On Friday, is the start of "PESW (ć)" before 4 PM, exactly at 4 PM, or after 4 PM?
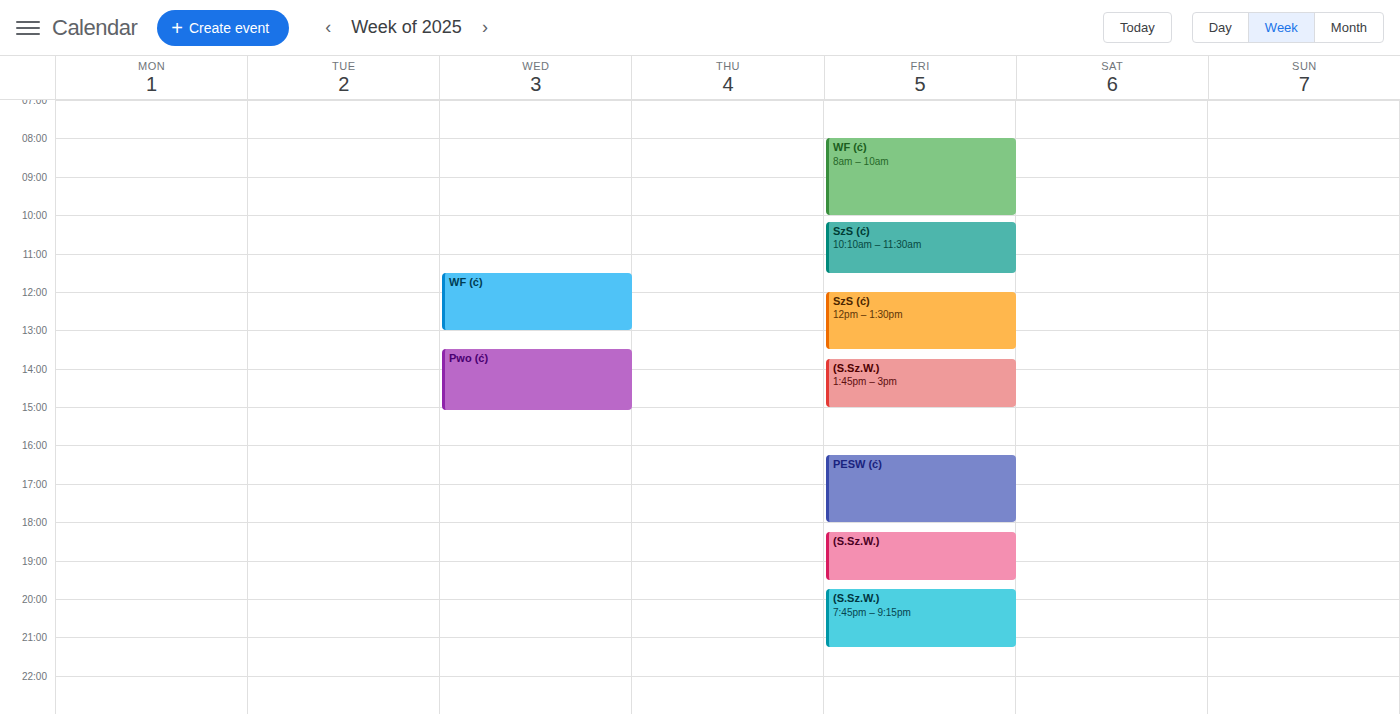
4:15 PM -- after 4 PM, 15 minutes below the 4 PM line.